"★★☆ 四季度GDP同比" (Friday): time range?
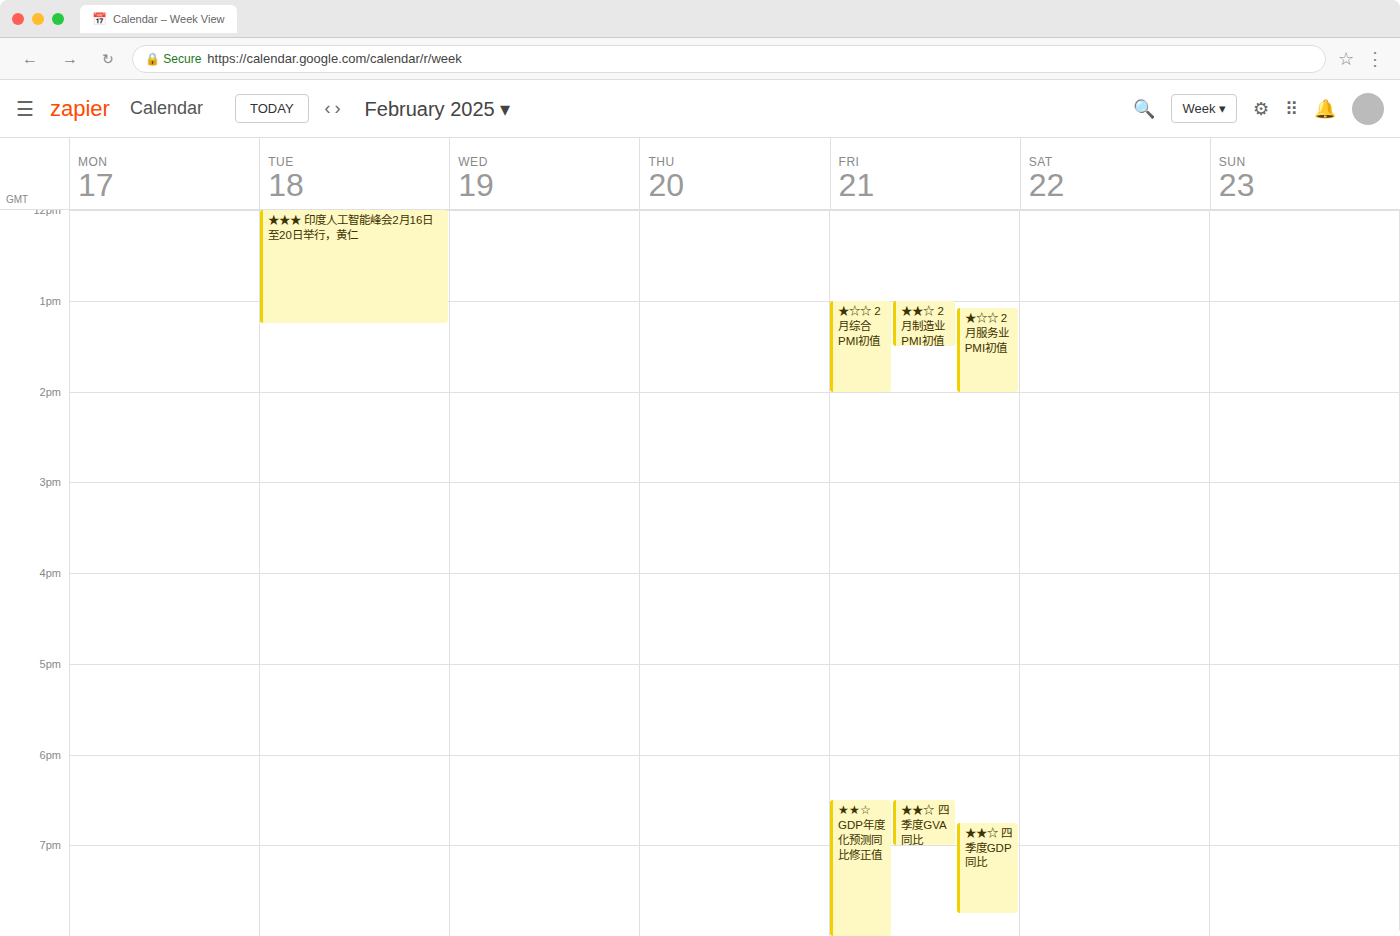
6:45 PM to 7:45 PM